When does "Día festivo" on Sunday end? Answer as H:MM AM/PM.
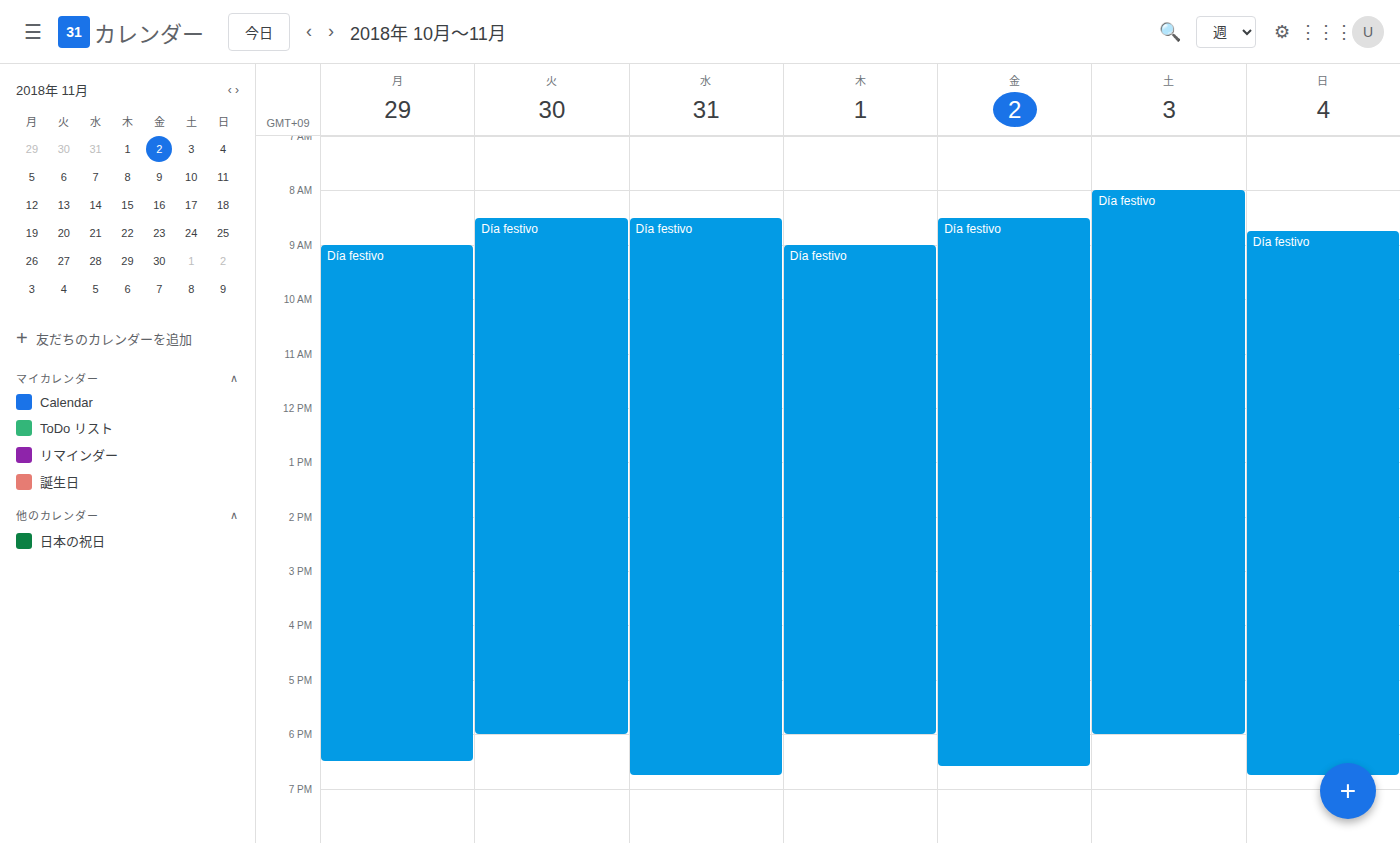
6:45 PM